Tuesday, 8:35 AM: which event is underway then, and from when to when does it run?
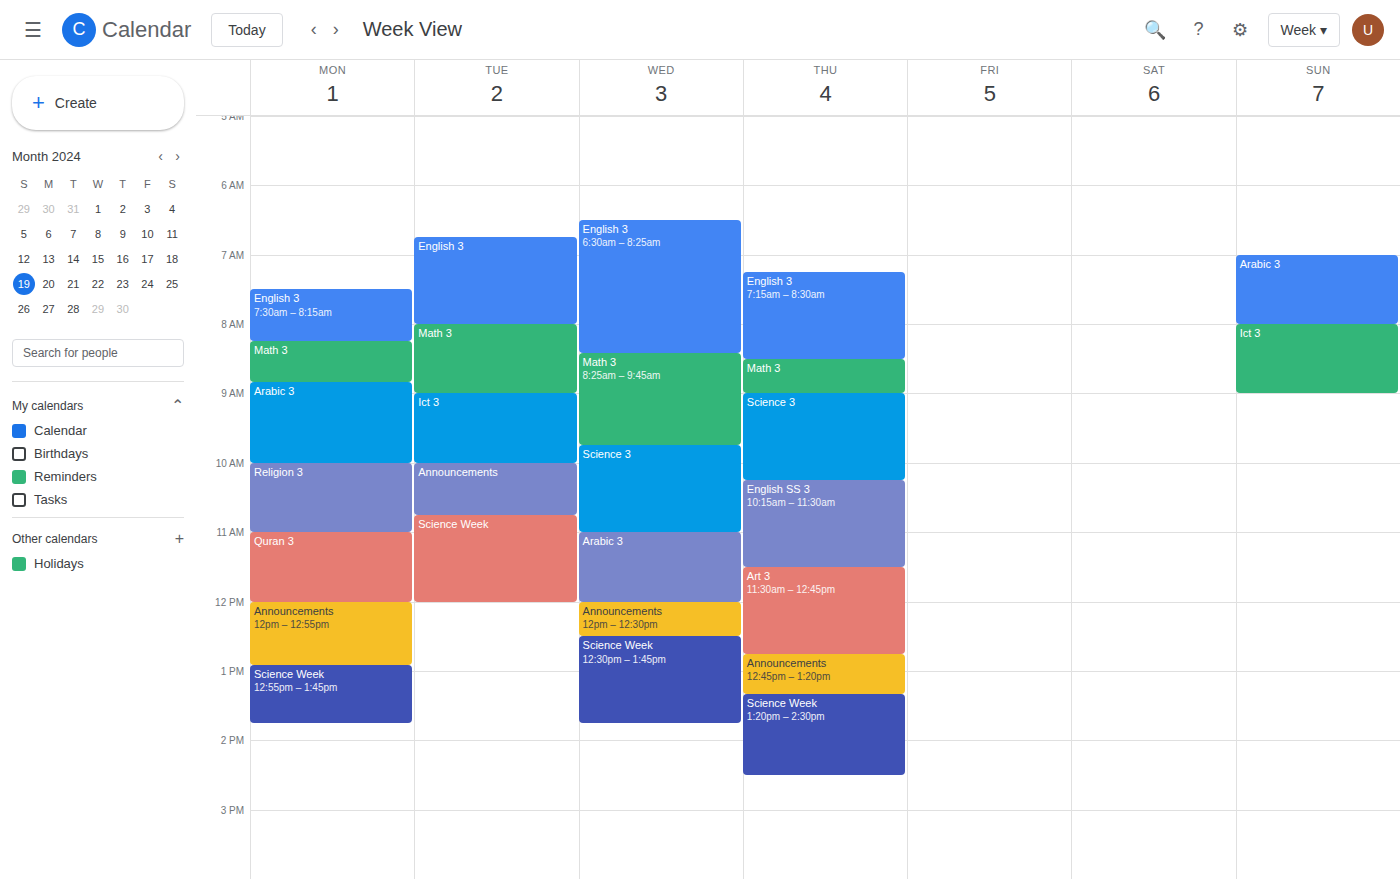
"Math 3", 8:00 AM to 9:00 AM